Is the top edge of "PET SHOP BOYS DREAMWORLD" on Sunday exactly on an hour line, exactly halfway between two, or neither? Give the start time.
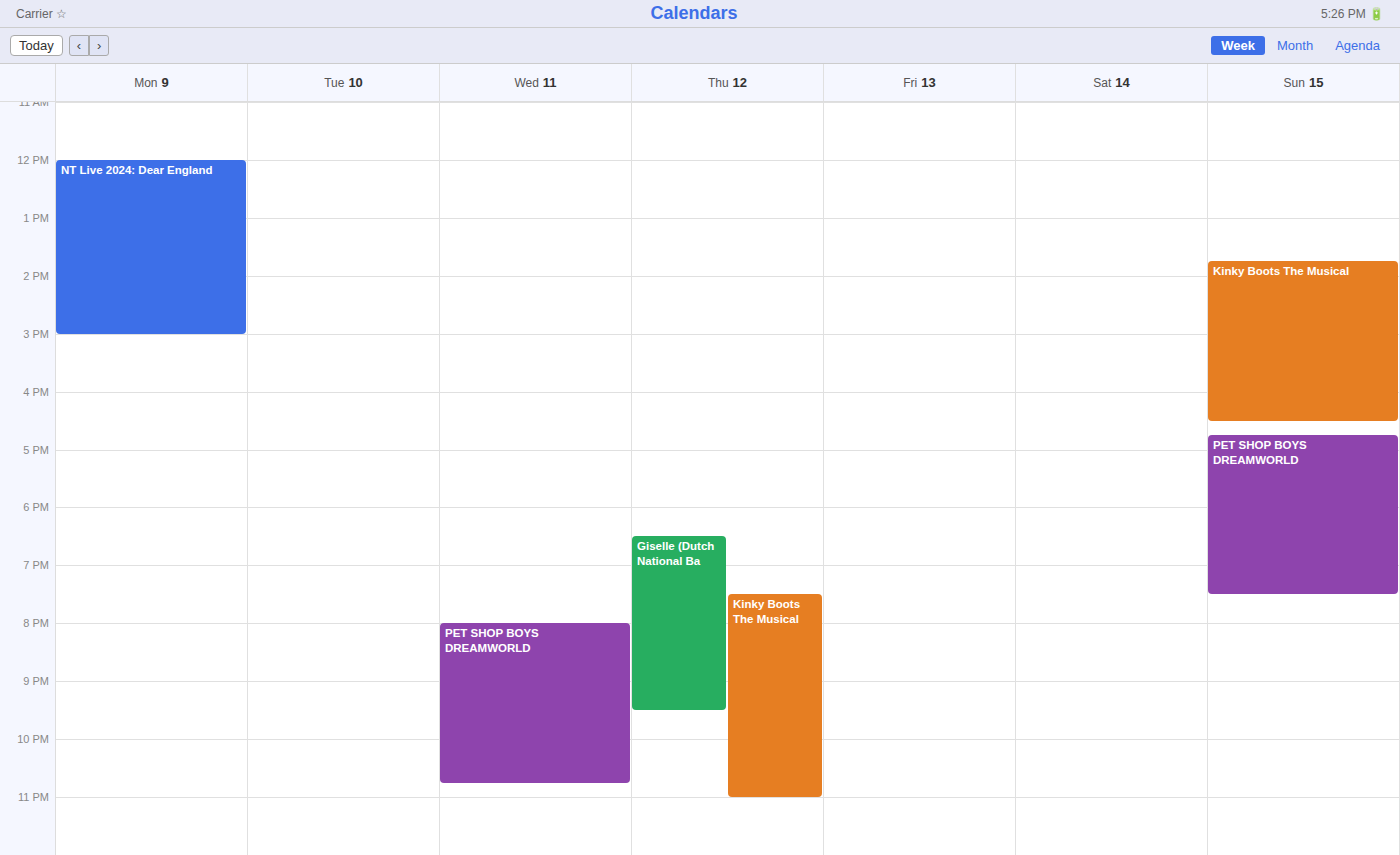
4:45 PM -- neither: three quarters of the way from the 4 PM line to the 5 PM line.